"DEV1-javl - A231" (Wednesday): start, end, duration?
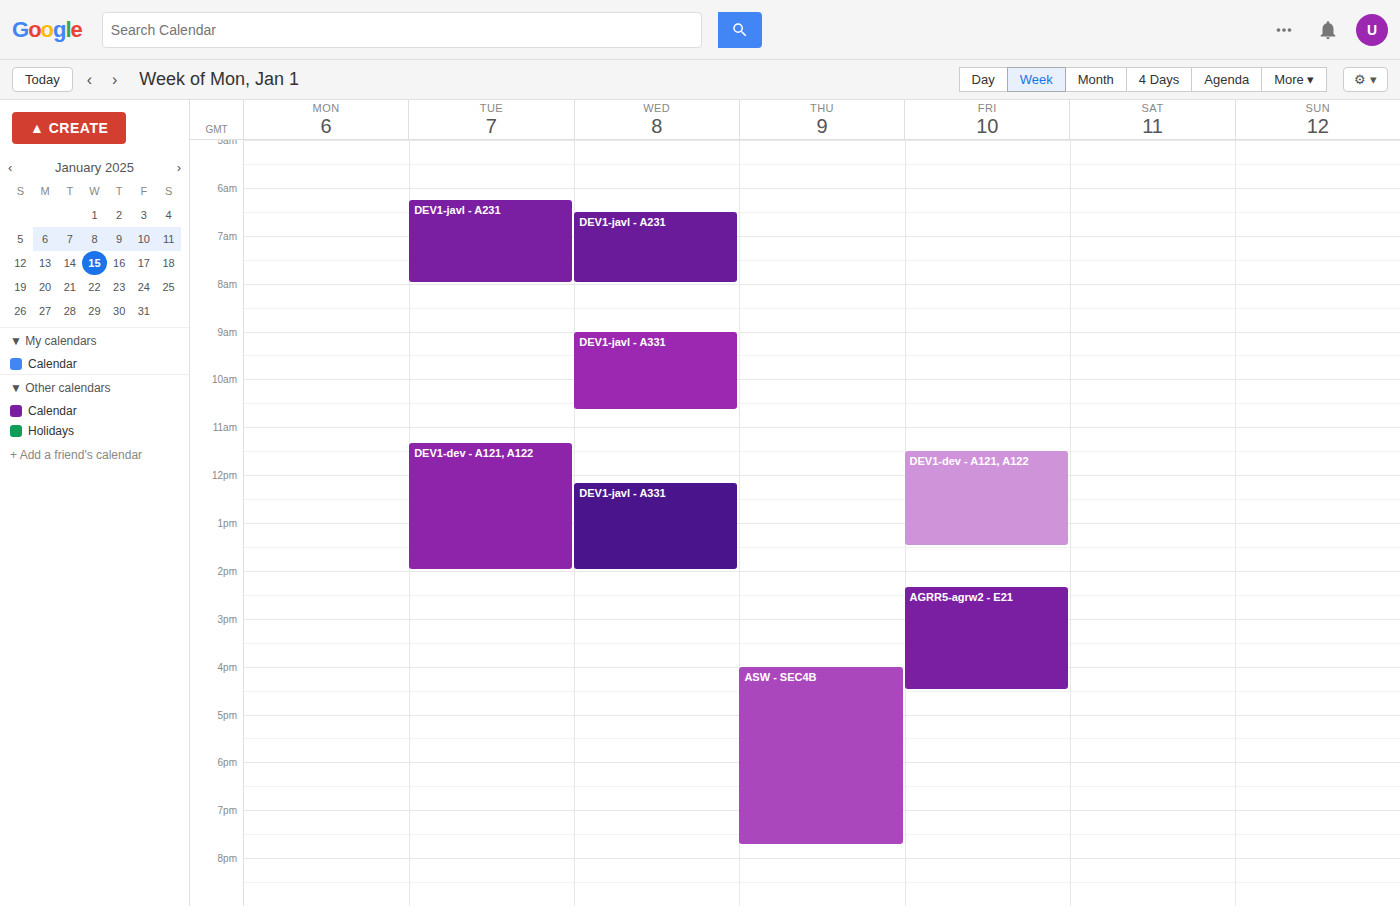
6:30 AM to 8:00 AM, 1 hour 30 minutes